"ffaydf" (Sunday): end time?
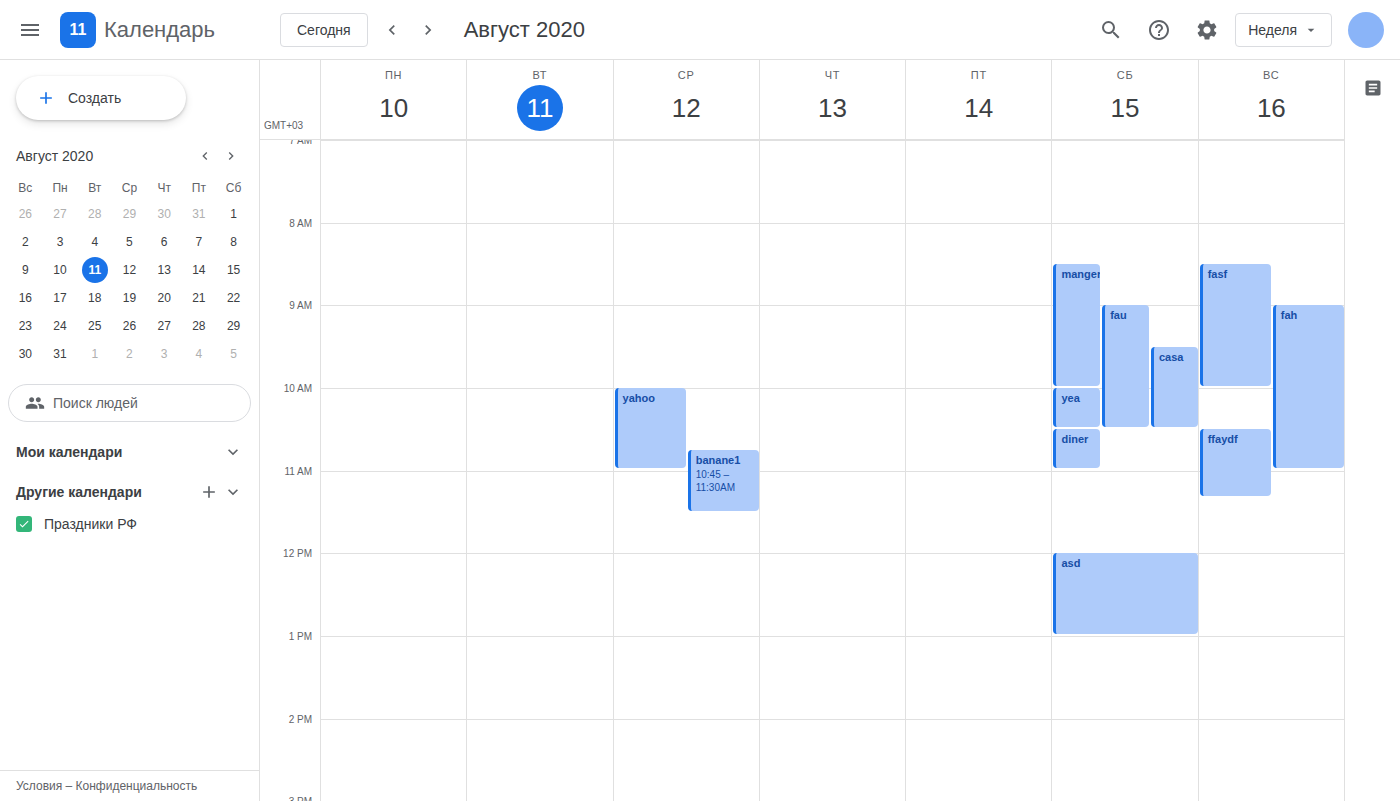
11:20 AM